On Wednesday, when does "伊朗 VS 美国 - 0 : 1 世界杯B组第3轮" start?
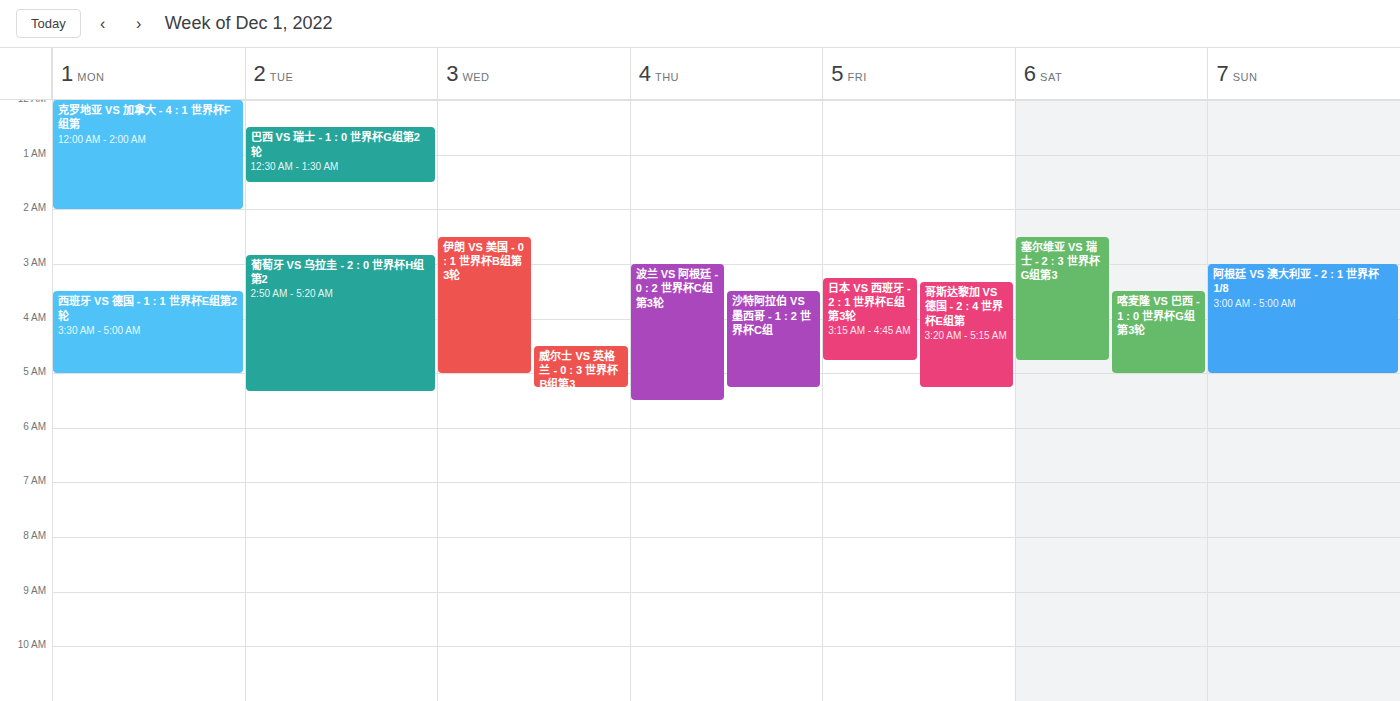
2:30 AM